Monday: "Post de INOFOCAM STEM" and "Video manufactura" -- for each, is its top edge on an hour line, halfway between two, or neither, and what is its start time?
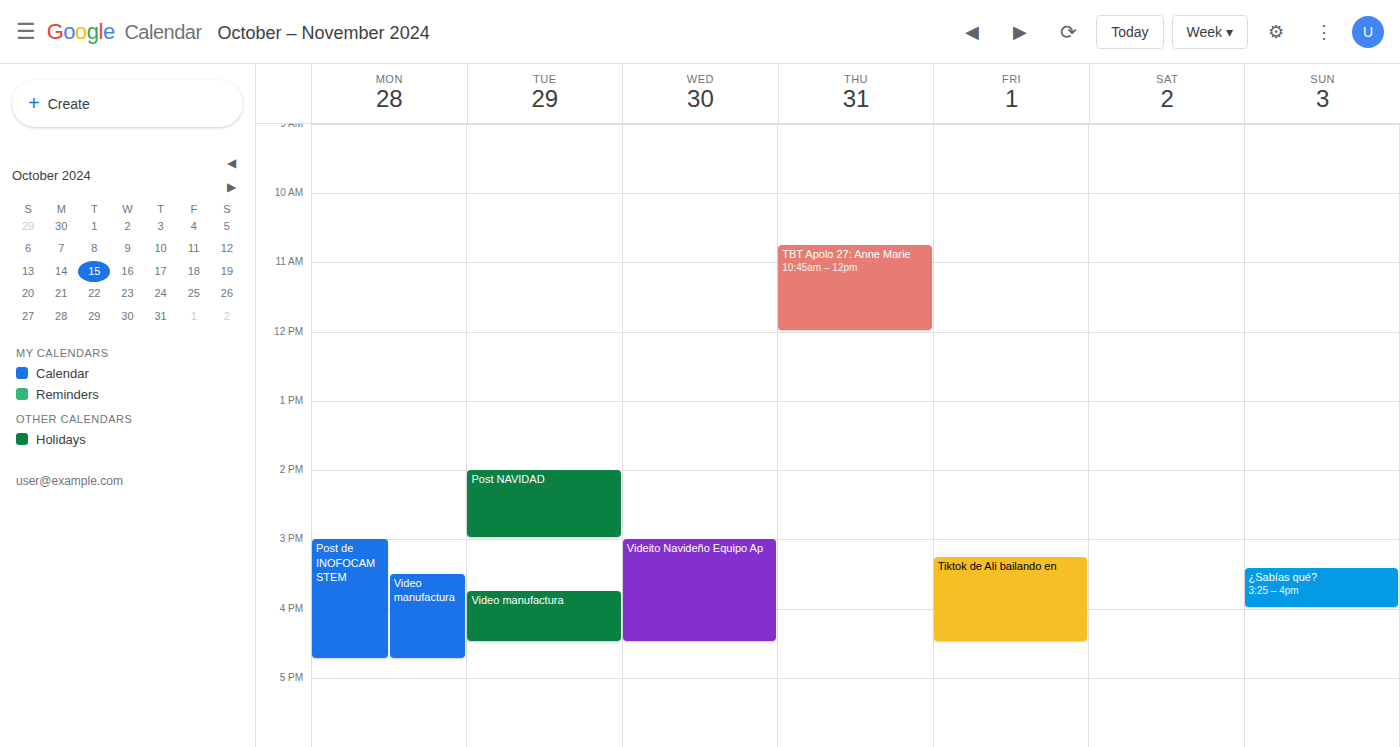
"Post de INOFOCAM STEM": 15:00, exactly on the 15:00 line. "Video manufactura": 15:30, halfway between the 15:00 and 16:00 lines.